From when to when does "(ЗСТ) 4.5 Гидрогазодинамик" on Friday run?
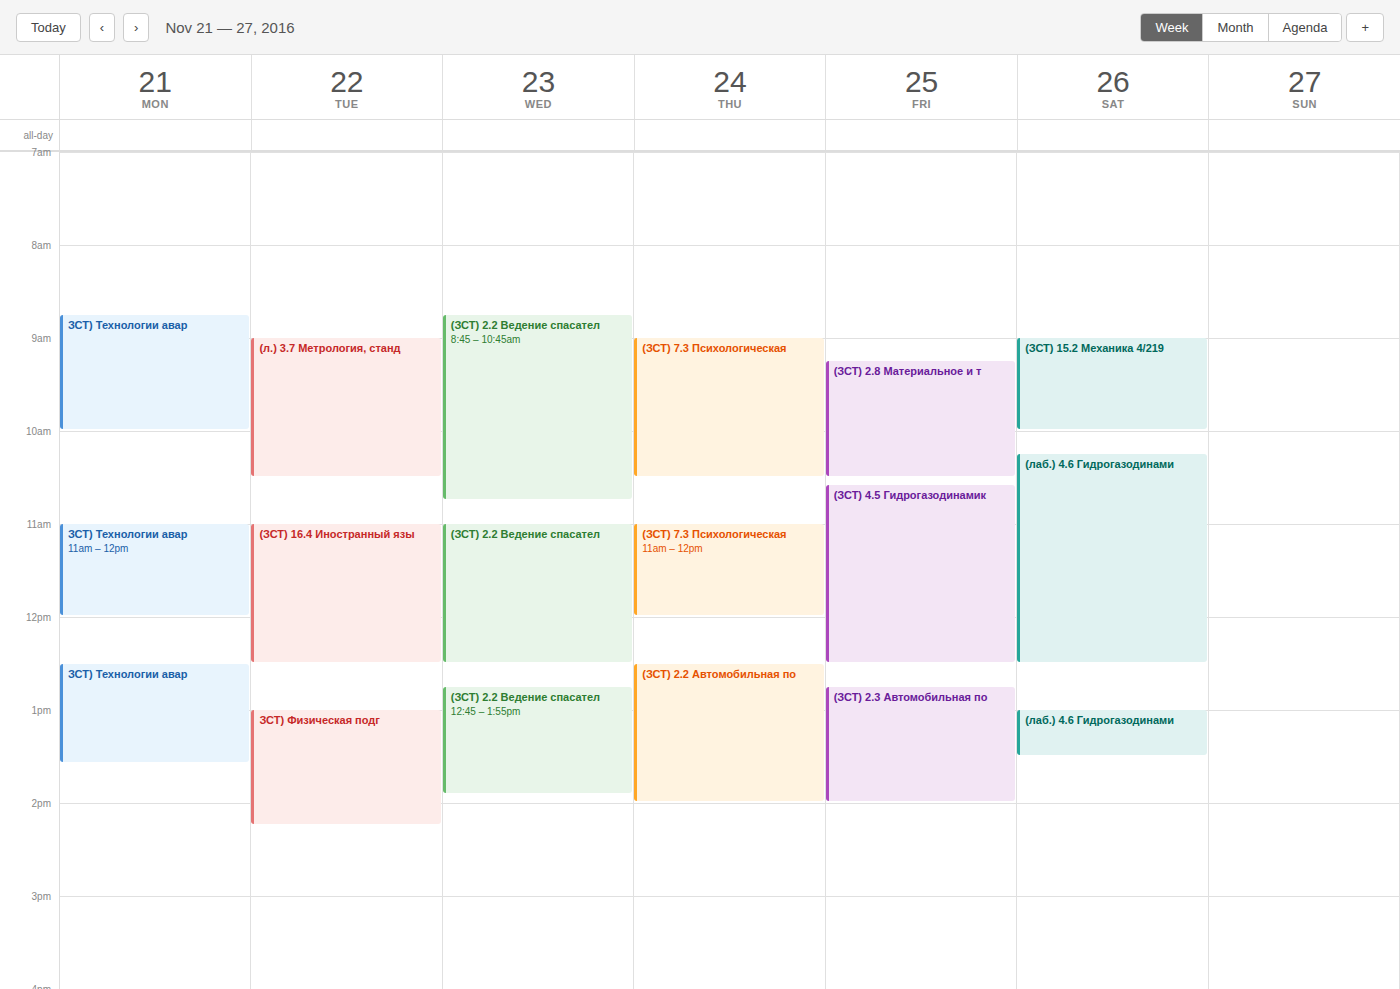
10:35 AM to 12:30 PM